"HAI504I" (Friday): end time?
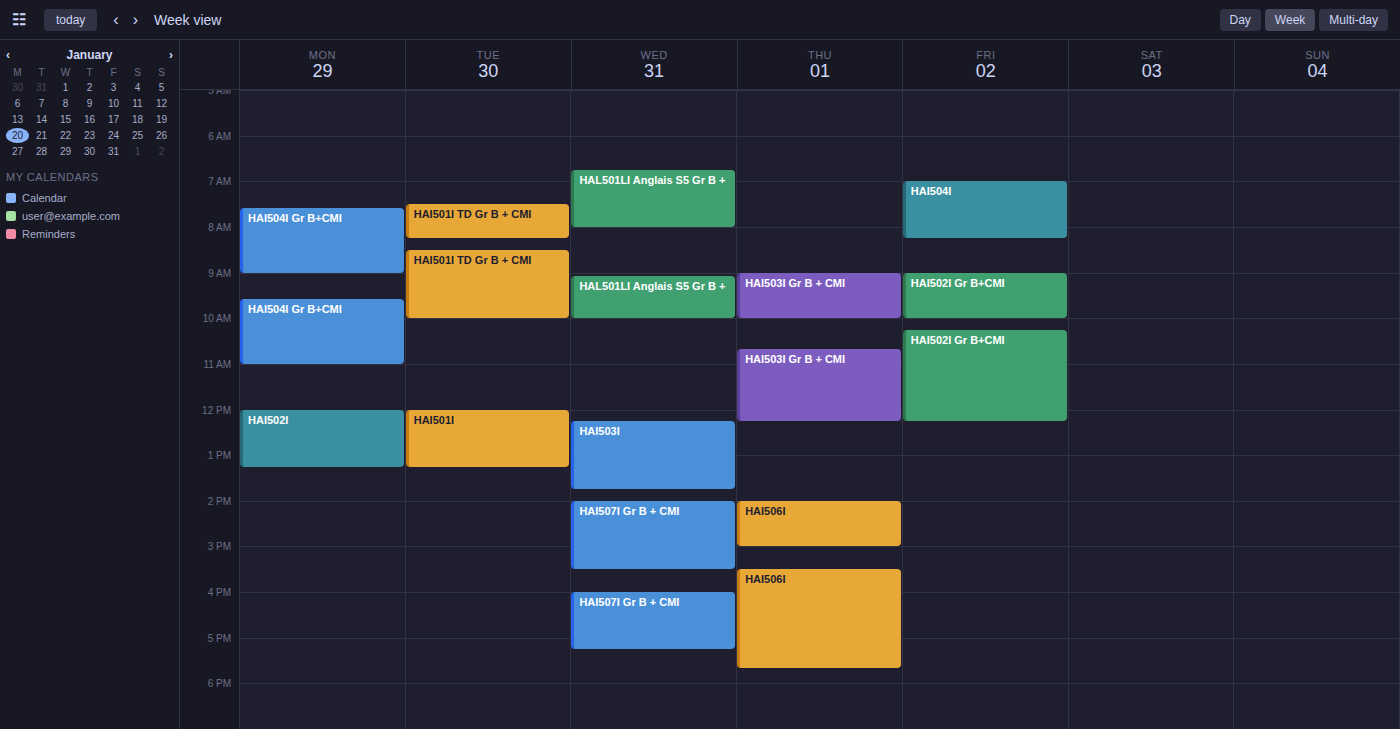
8:15 AM